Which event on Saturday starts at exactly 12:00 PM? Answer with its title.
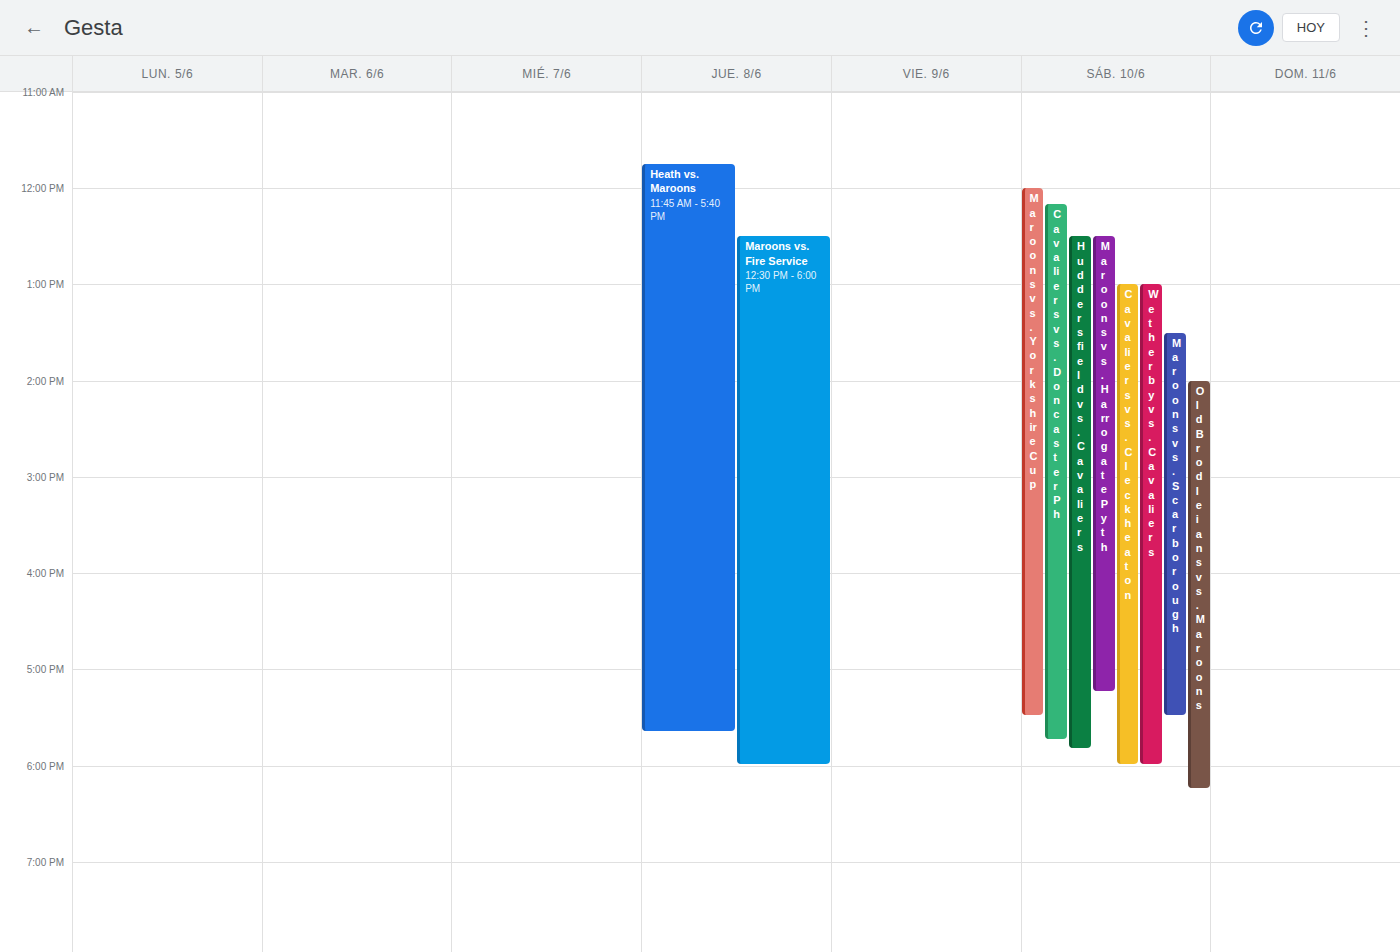
"Maroons vs. Yorkshire Cup"